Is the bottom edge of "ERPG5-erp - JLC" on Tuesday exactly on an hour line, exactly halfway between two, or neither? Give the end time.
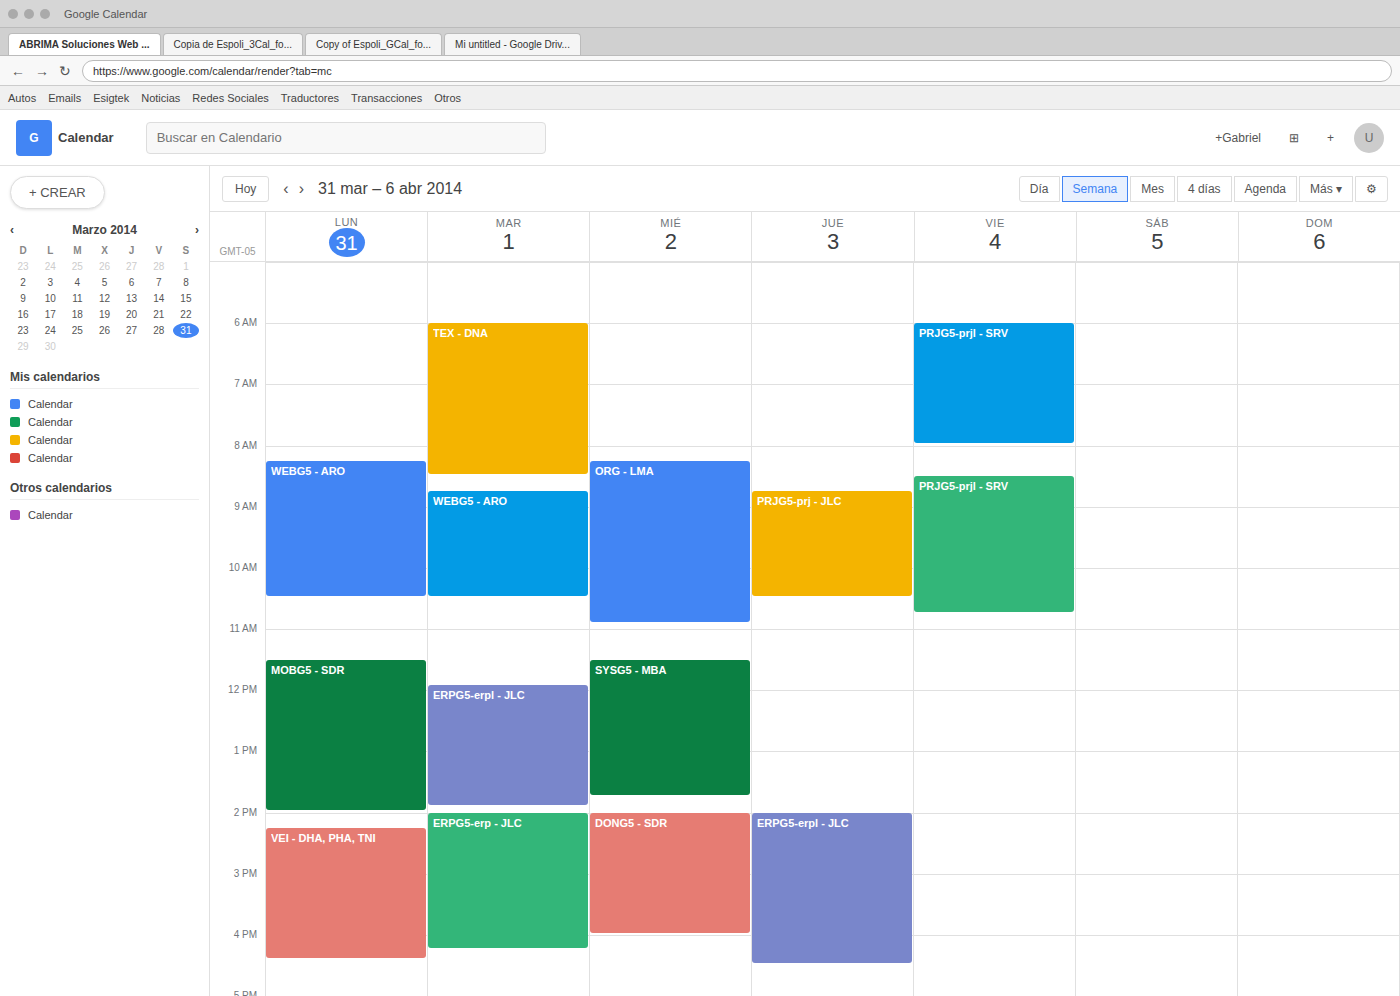
16:15 -- neither: a quarter of the way from the 16:00 line to the 17:00 line.